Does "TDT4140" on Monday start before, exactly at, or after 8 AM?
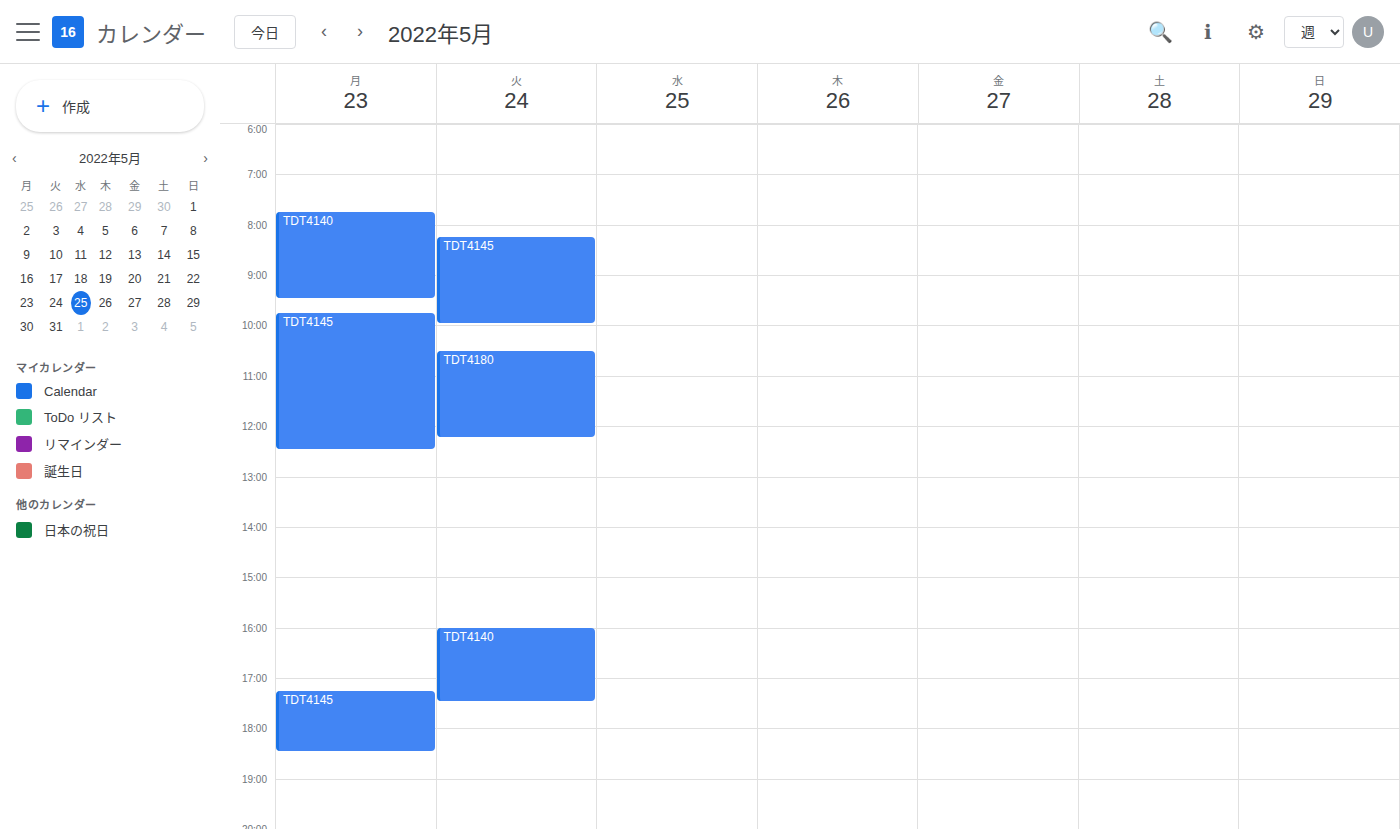
7:45 AM -- before 8 AM, 15 minutes above the 8 AM line.